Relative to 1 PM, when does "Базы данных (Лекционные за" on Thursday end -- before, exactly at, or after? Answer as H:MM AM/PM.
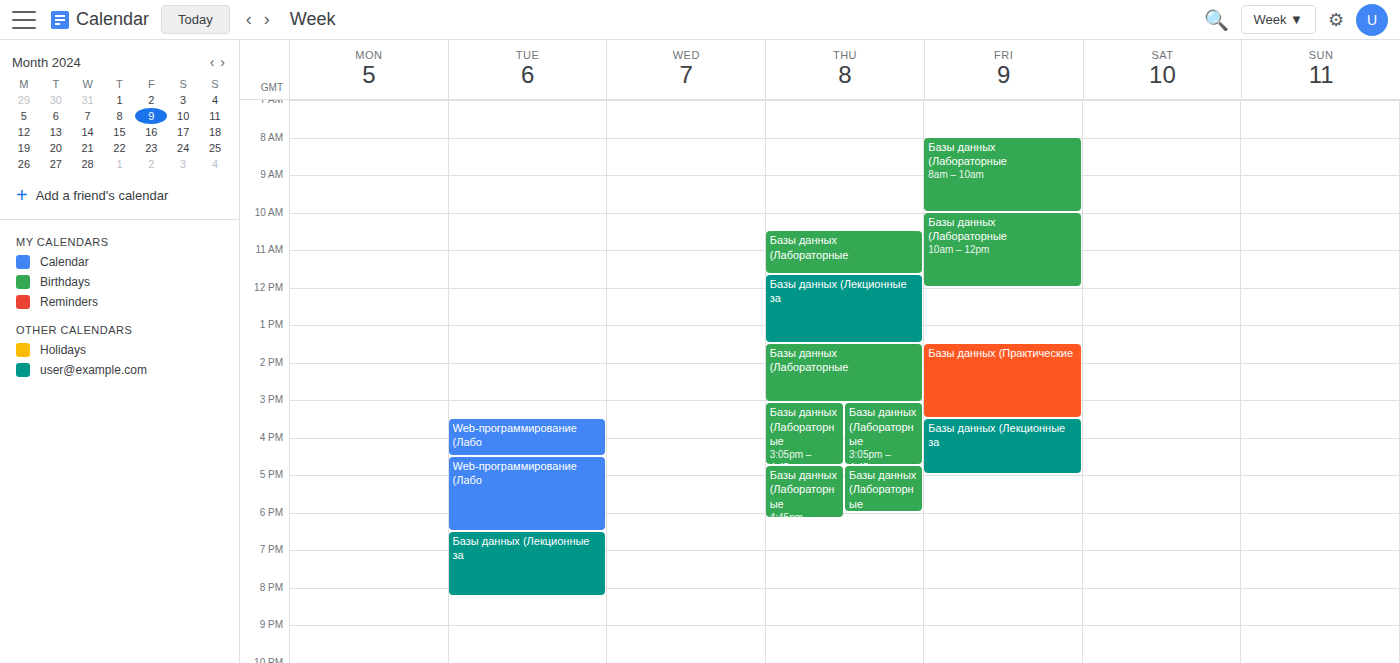
1:30 PM -- after 1 PM, 30 minutes below the 1 PM line.